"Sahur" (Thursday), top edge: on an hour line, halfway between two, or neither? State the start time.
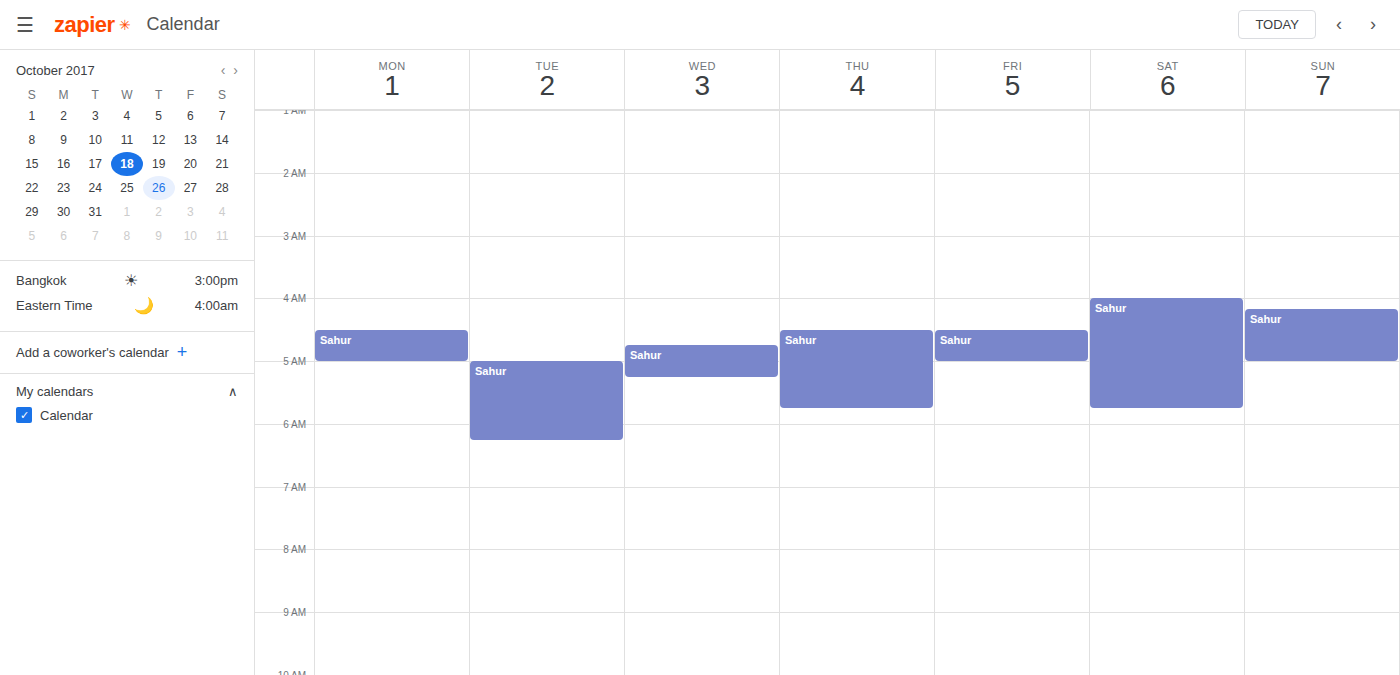
04:30 -- halfway between the 04:00 and 05:00 lines.